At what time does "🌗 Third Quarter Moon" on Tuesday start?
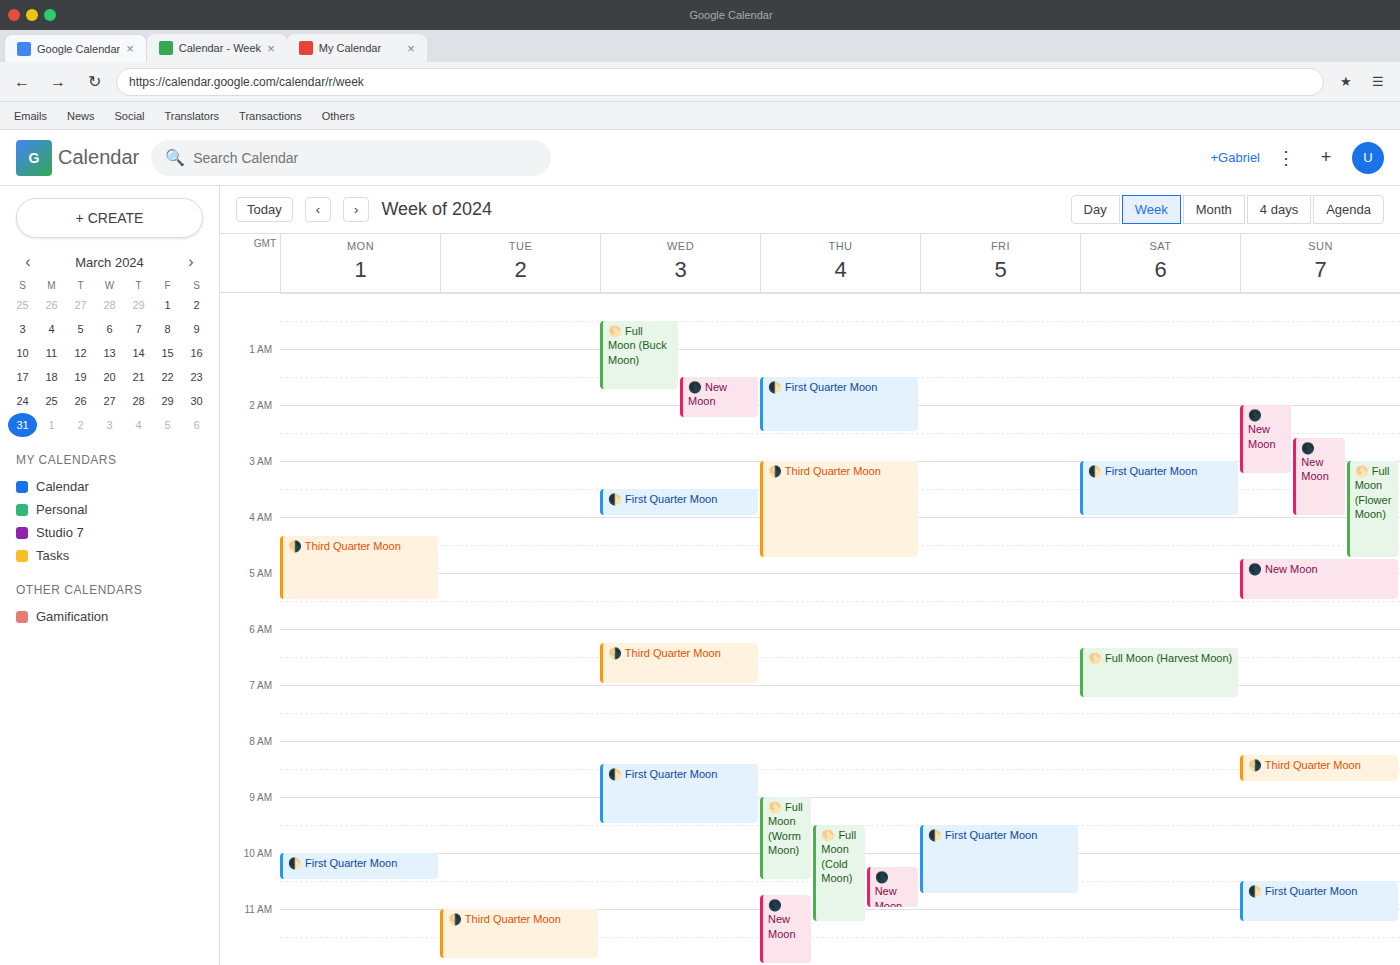
11:00 AM